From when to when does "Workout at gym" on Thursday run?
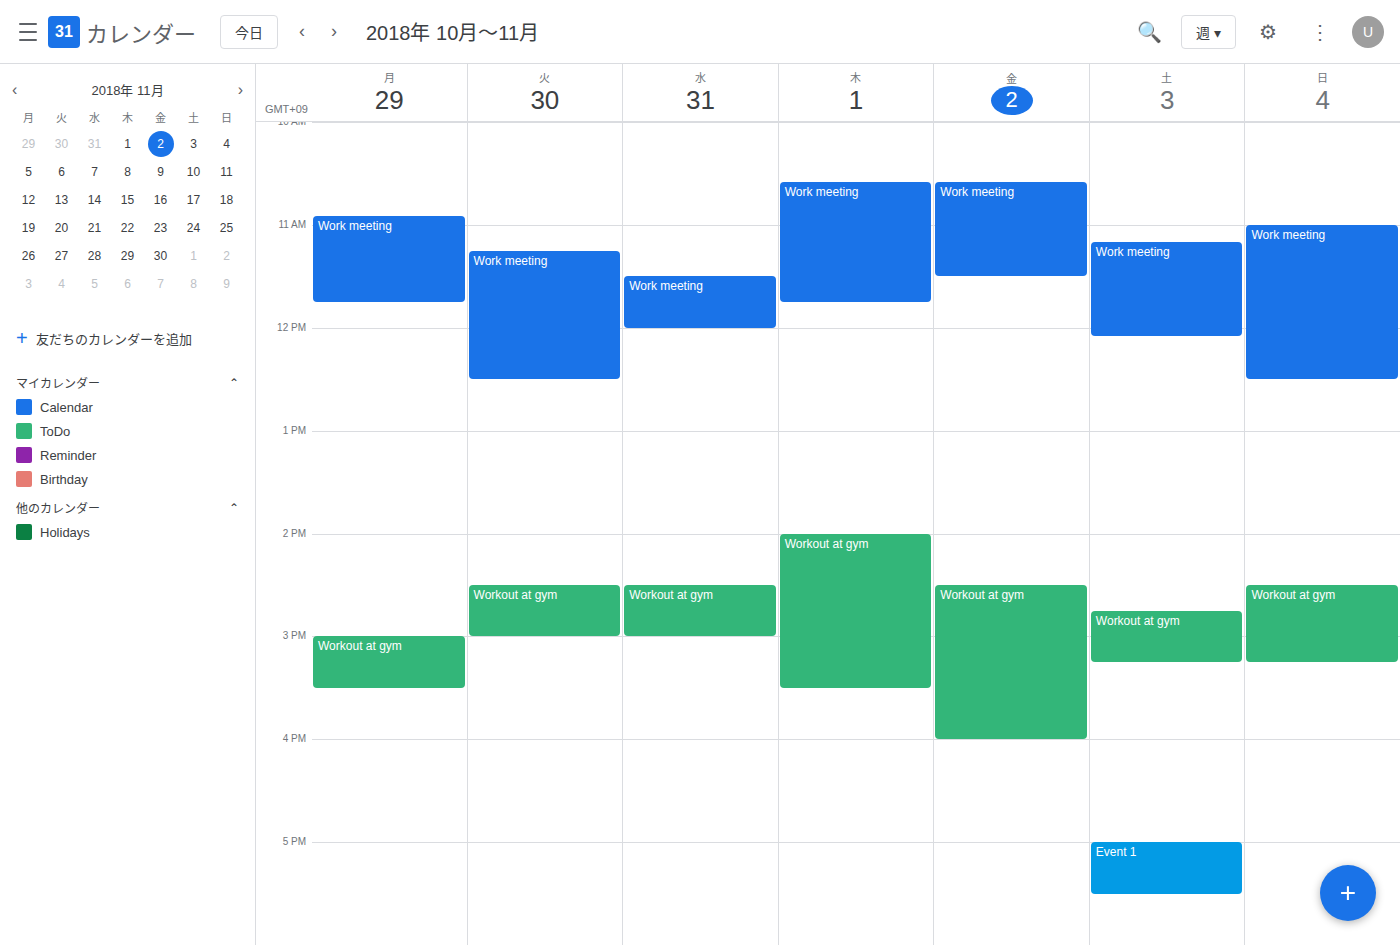
2:00 PM to 3:30 PM